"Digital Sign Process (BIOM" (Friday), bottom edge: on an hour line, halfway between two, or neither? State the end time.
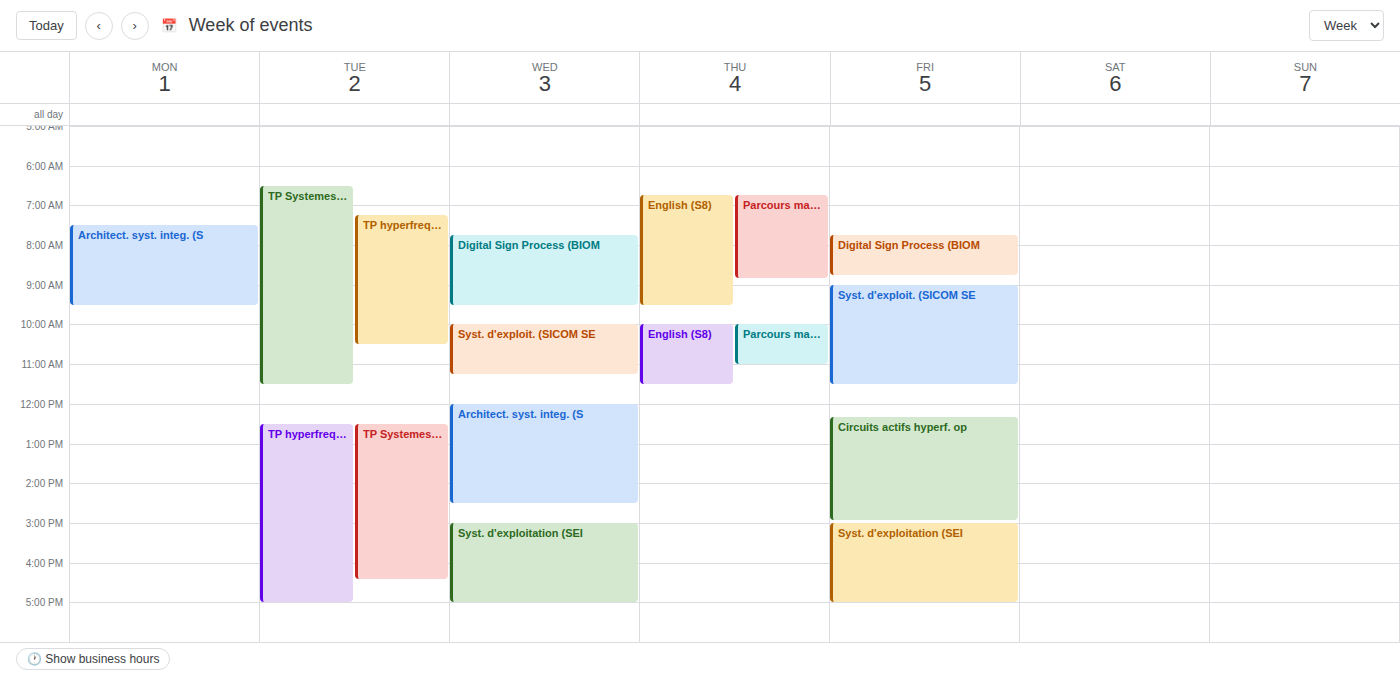
8:45 AM -- neither: three quarters of the way from the 8 AM line to the 9 AM line.